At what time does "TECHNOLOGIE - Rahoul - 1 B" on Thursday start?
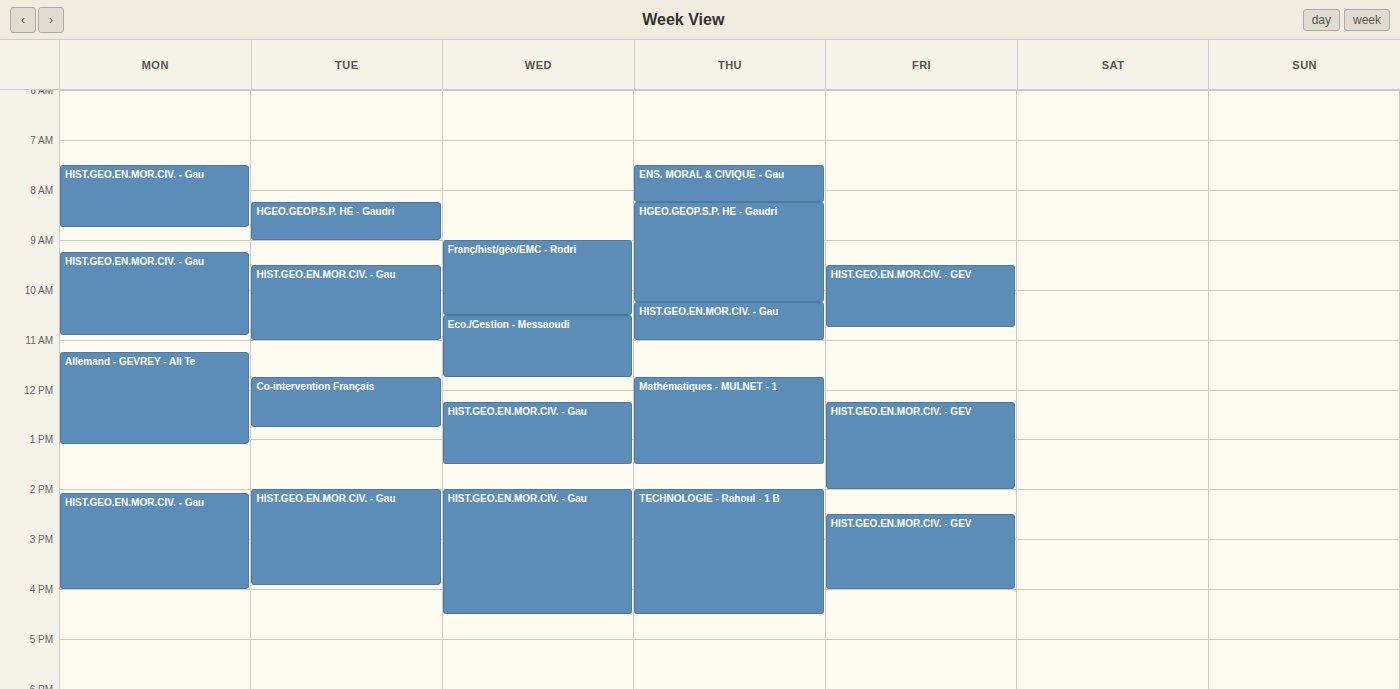
14:00